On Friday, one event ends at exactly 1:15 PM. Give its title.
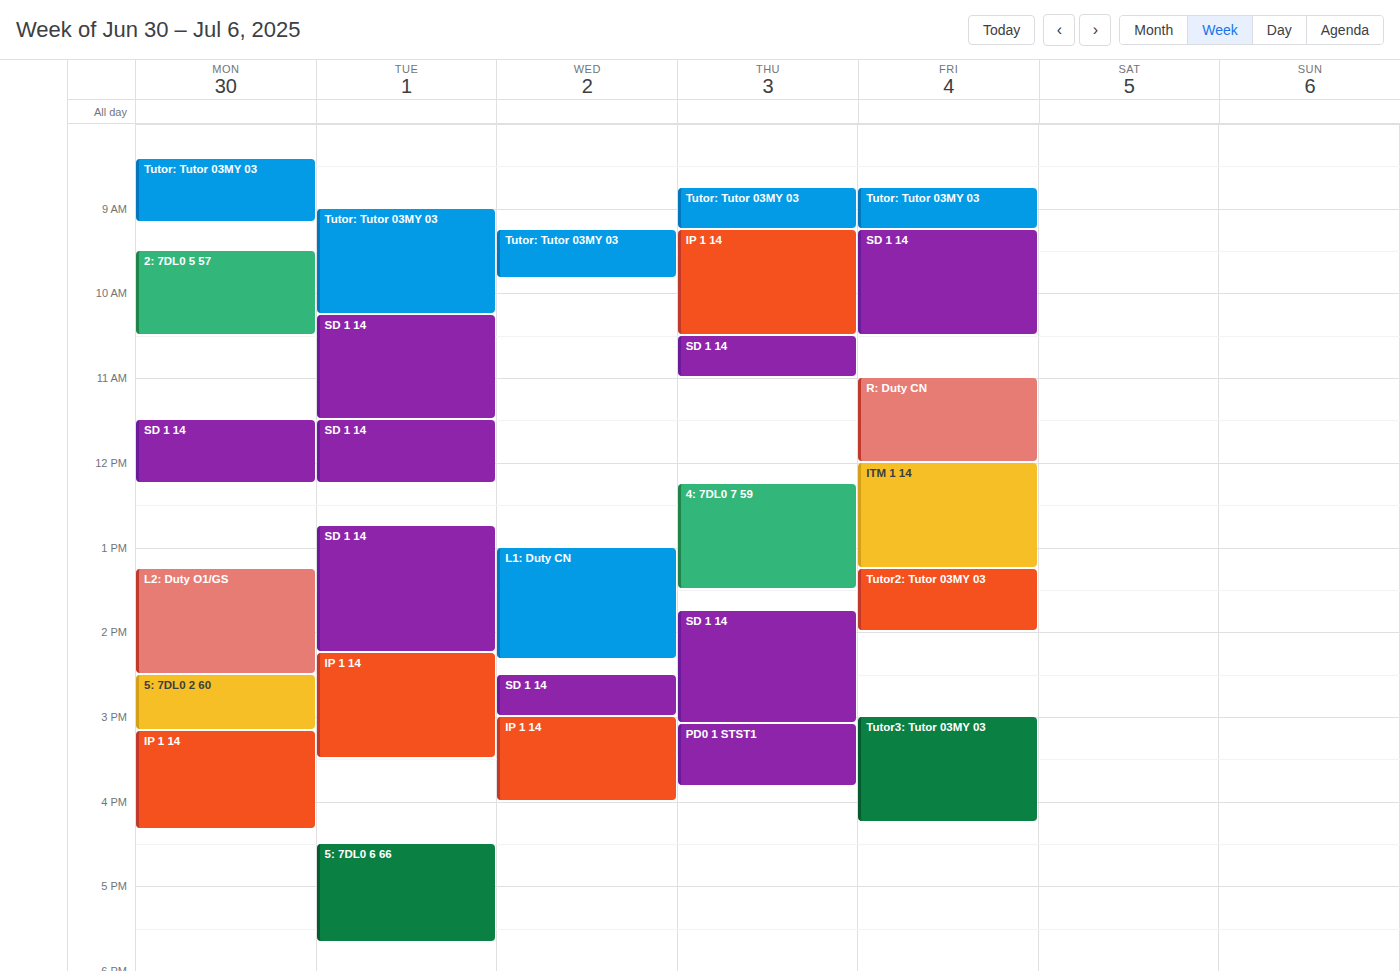
"ITM 1 14"